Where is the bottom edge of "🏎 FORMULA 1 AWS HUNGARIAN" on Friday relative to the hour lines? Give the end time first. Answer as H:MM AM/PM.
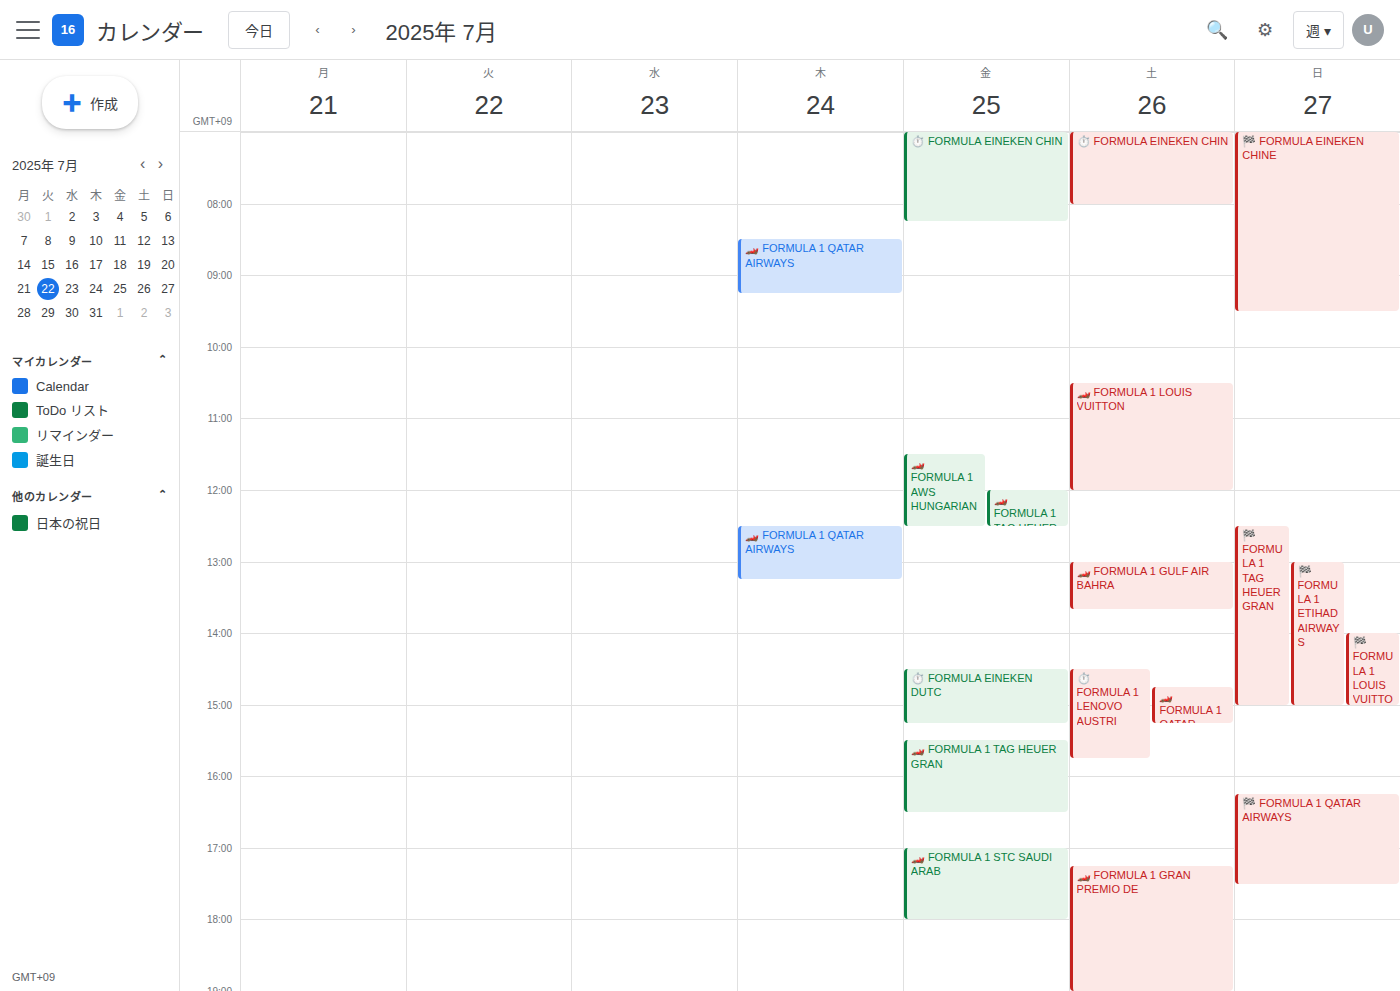
12:30 PM -- halfway between the 12 PM and 1 PM lines.